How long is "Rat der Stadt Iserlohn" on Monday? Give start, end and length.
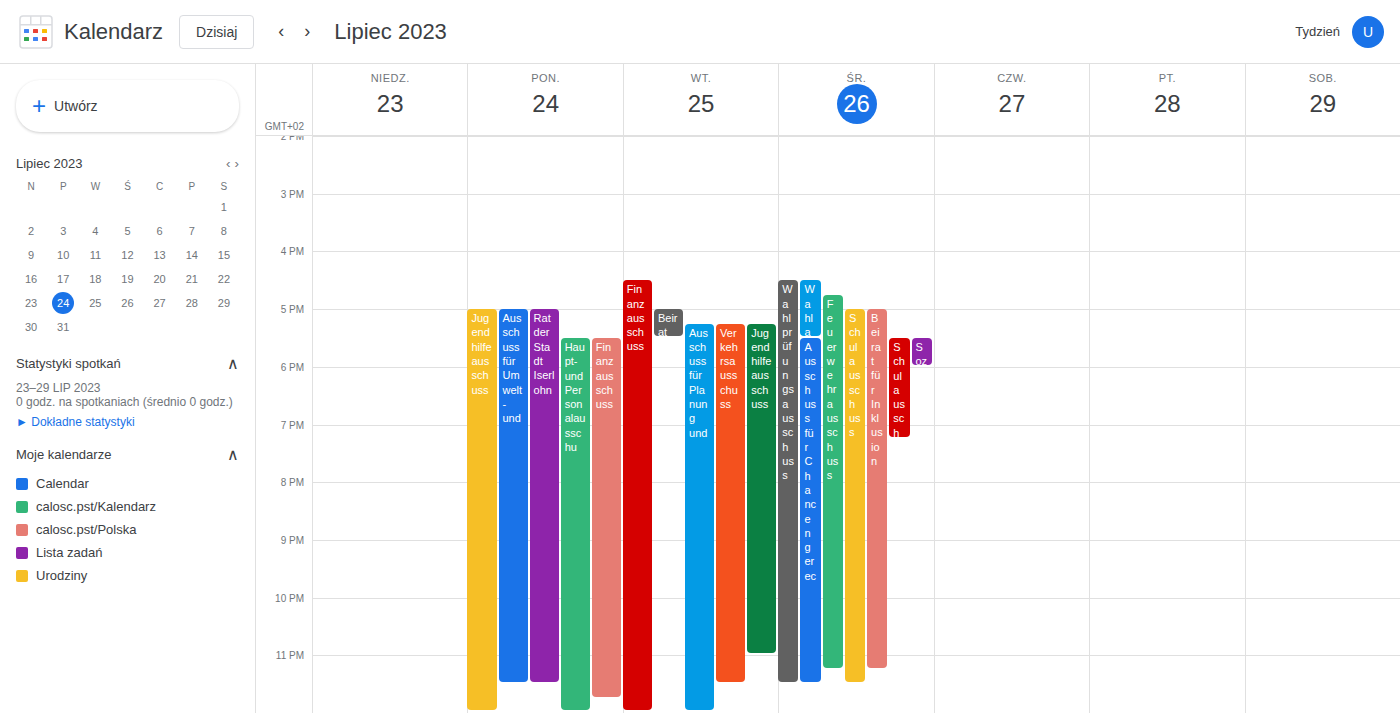
5:00 PM to 11:30 PM, 6 hours 30 minutes